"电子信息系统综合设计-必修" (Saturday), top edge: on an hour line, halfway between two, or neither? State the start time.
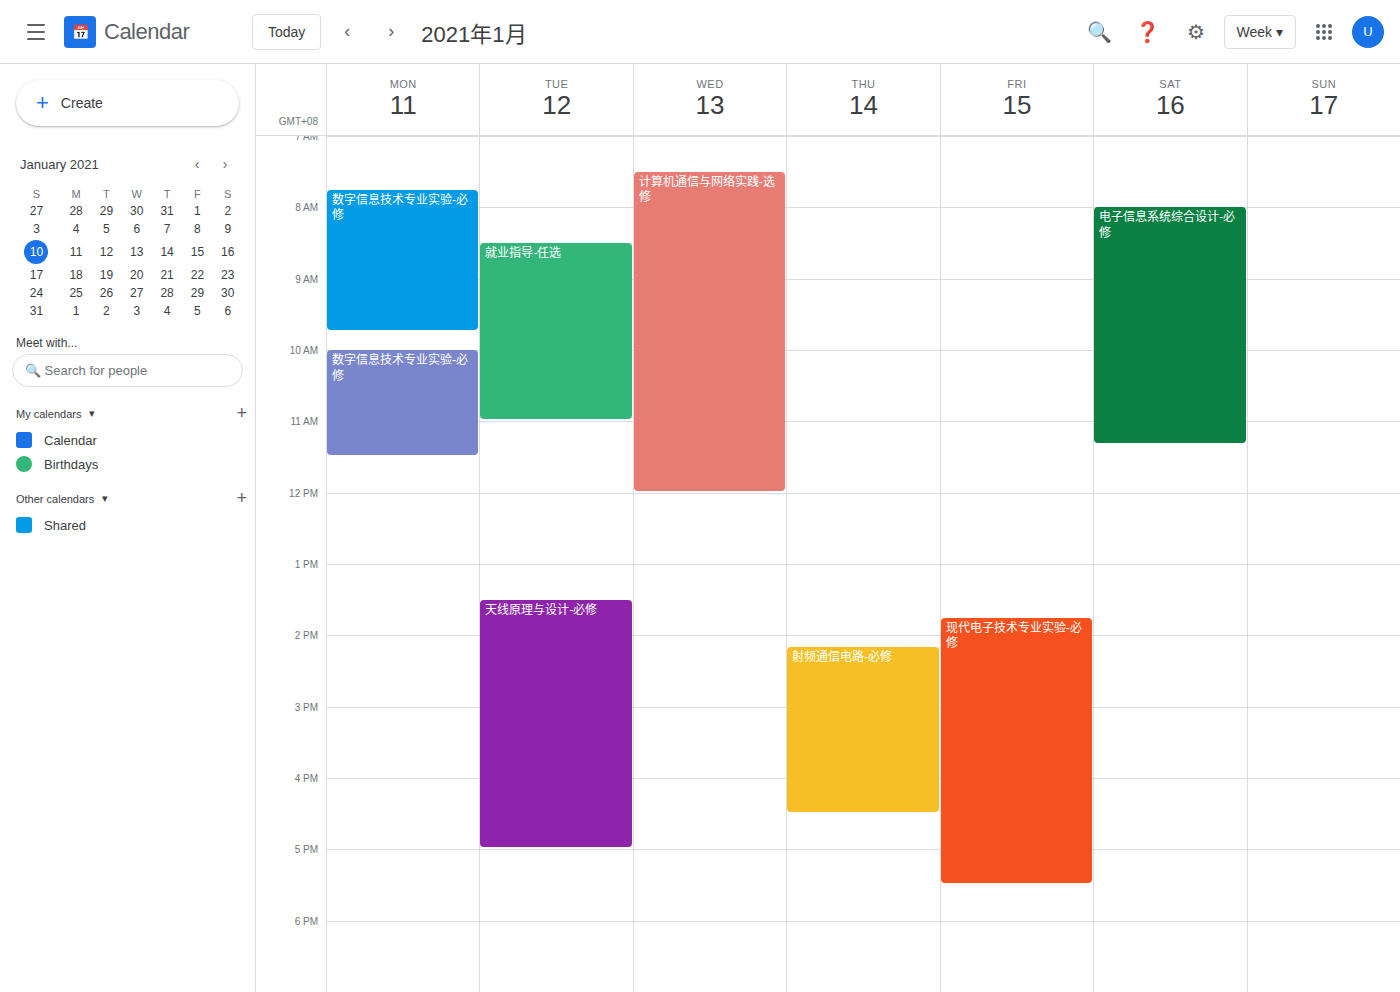
8:00 AM -- exactly on the 8 AM line.